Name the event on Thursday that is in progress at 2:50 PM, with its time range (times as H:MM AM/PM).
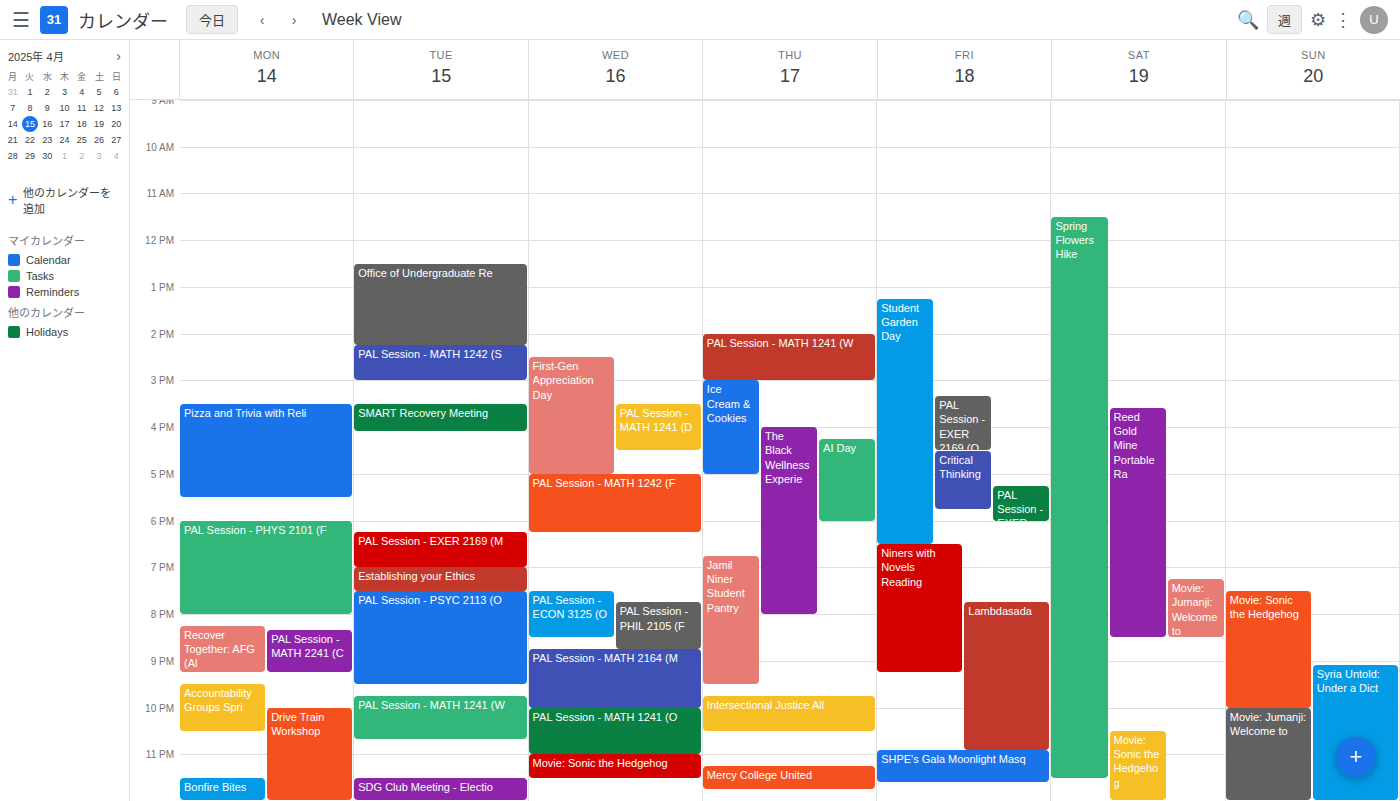
"PAL Session - MATH 1241 (W", 2:00 PM to 3:00 PM